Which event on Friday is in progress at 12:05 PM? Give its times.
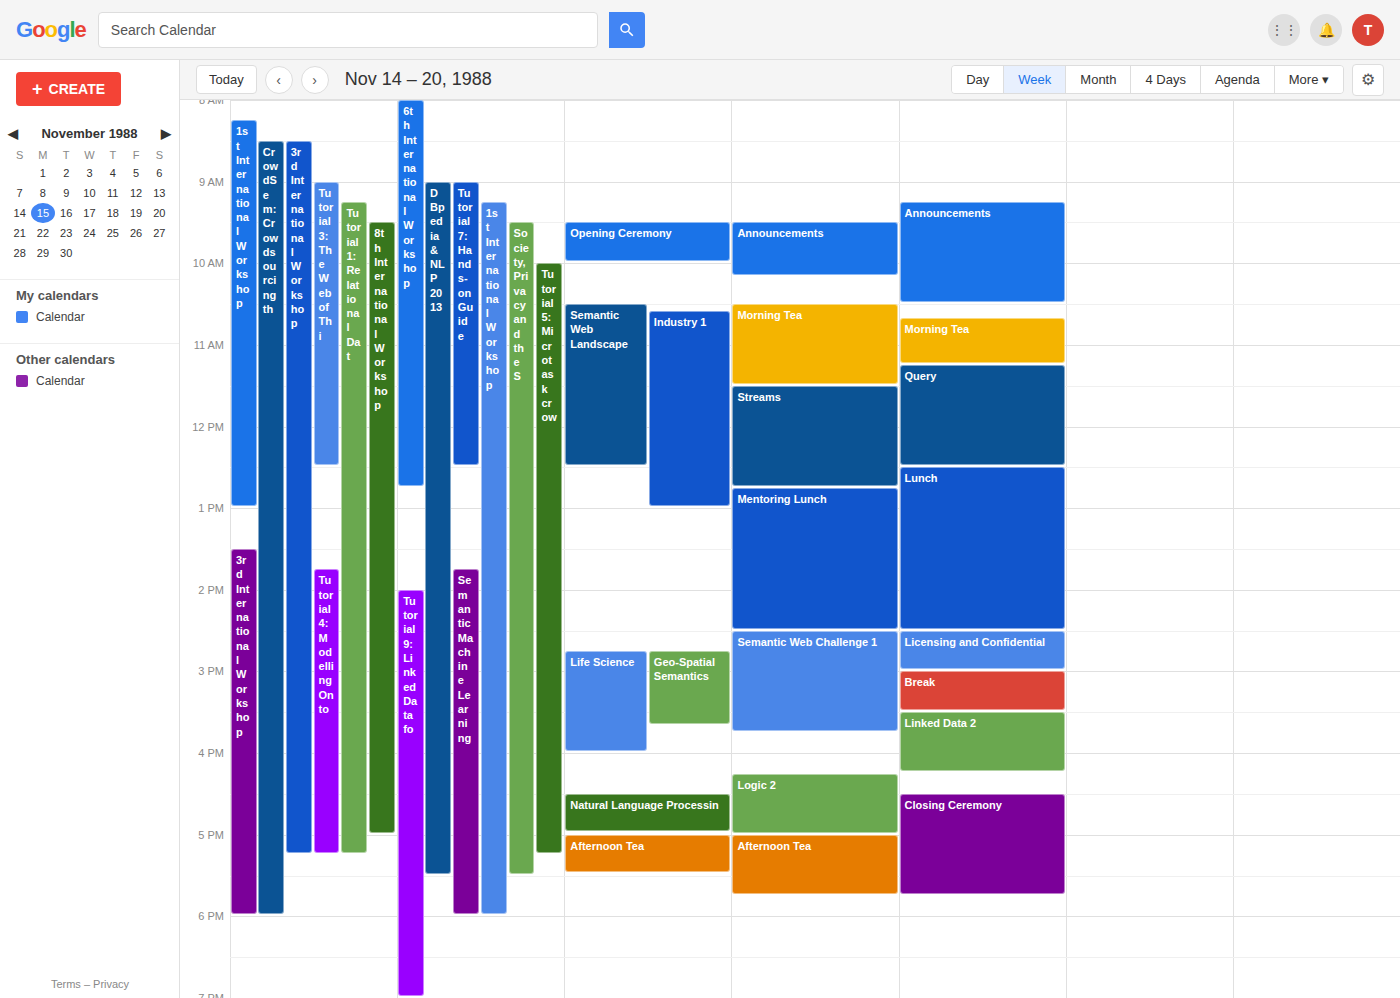
"Query", 11:15 AM to 12:30 PM